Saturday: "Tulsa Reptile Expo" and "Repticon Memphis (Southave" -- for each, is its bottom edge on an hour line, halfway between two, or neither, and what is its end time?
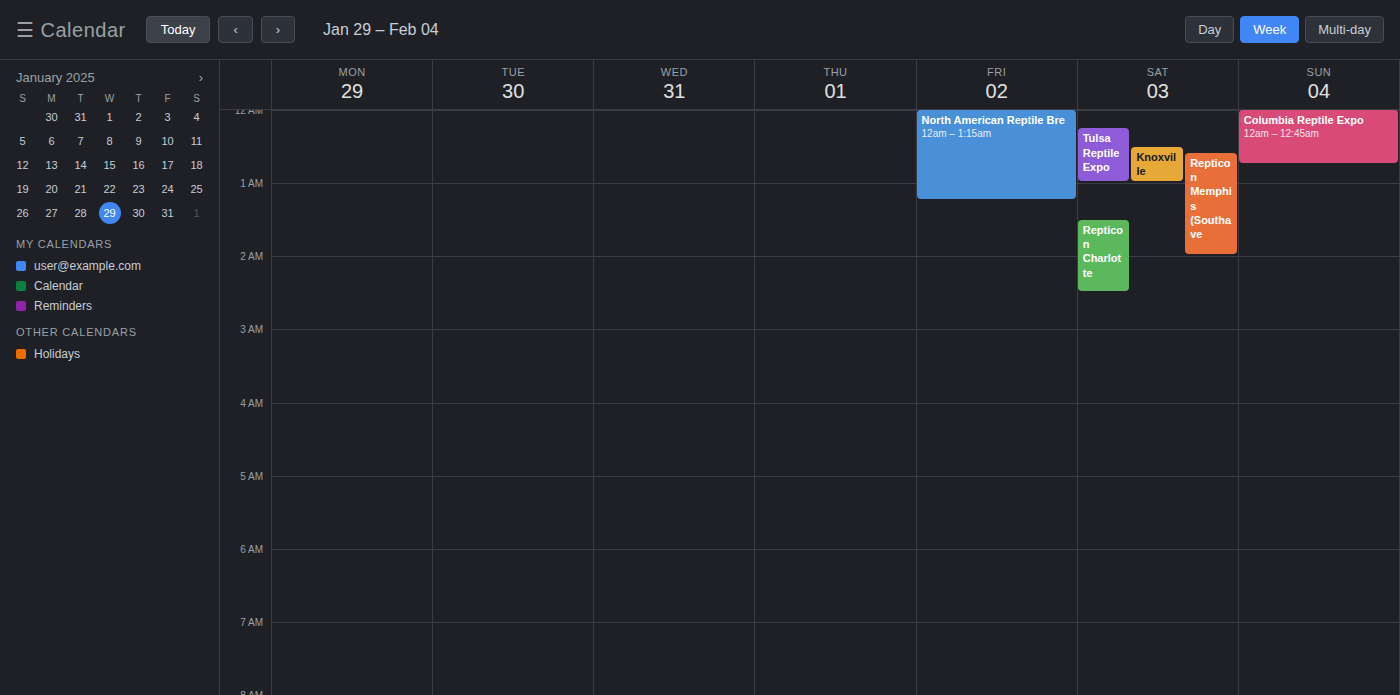
"Tulsa Reptile Expo": 01:00, exactly on the 01:00 line. "Repticon Memphis (Southave": 02:00, exactly on the 02:00 line.